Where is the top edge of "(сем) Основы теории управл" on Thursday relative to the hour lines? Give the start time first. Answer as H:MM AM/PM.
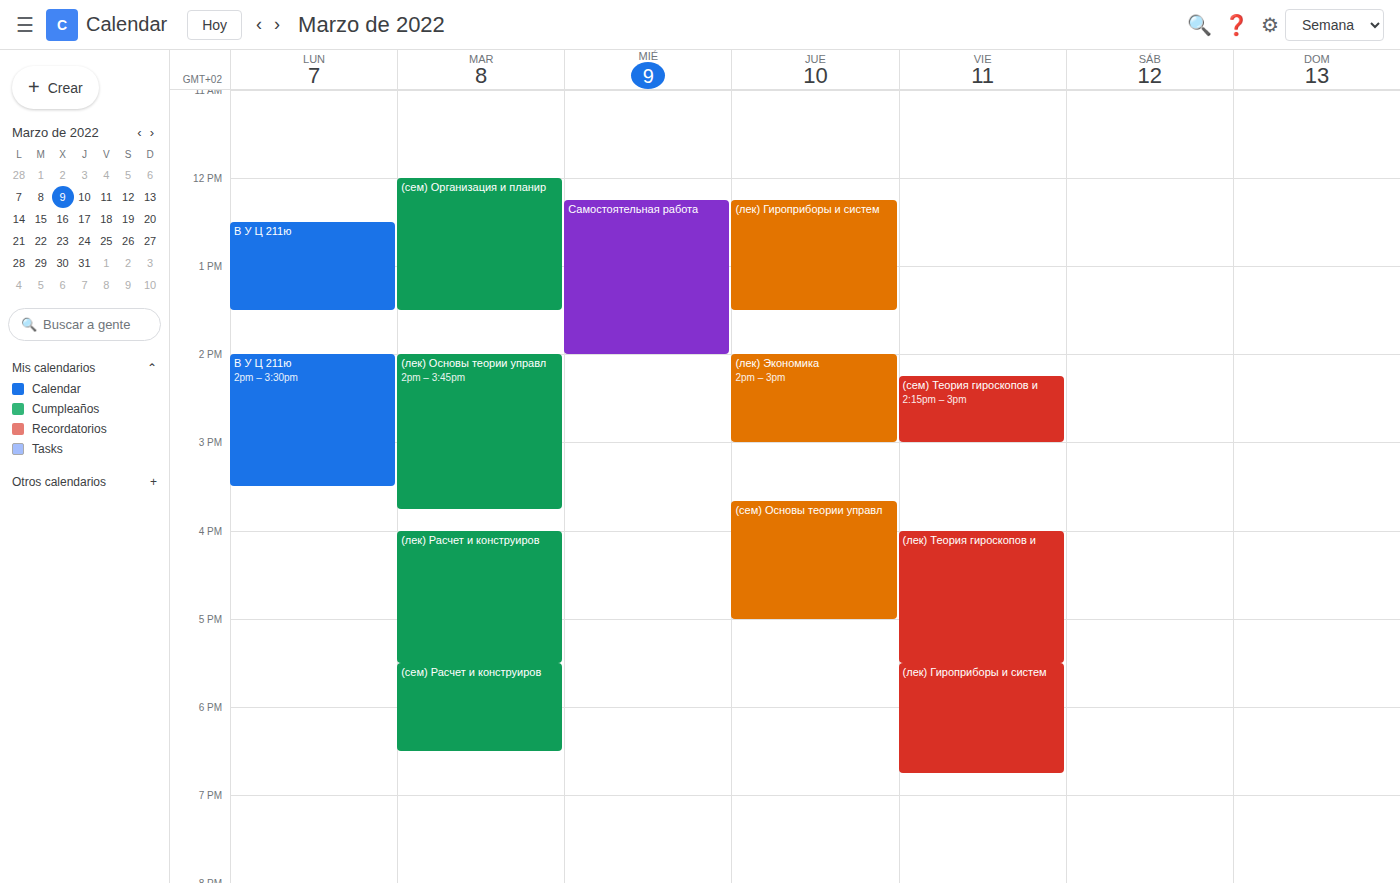
3:40 PM -- neither: 40 minutes below the 3 PM line and 20 minutes above the 4 PM line.